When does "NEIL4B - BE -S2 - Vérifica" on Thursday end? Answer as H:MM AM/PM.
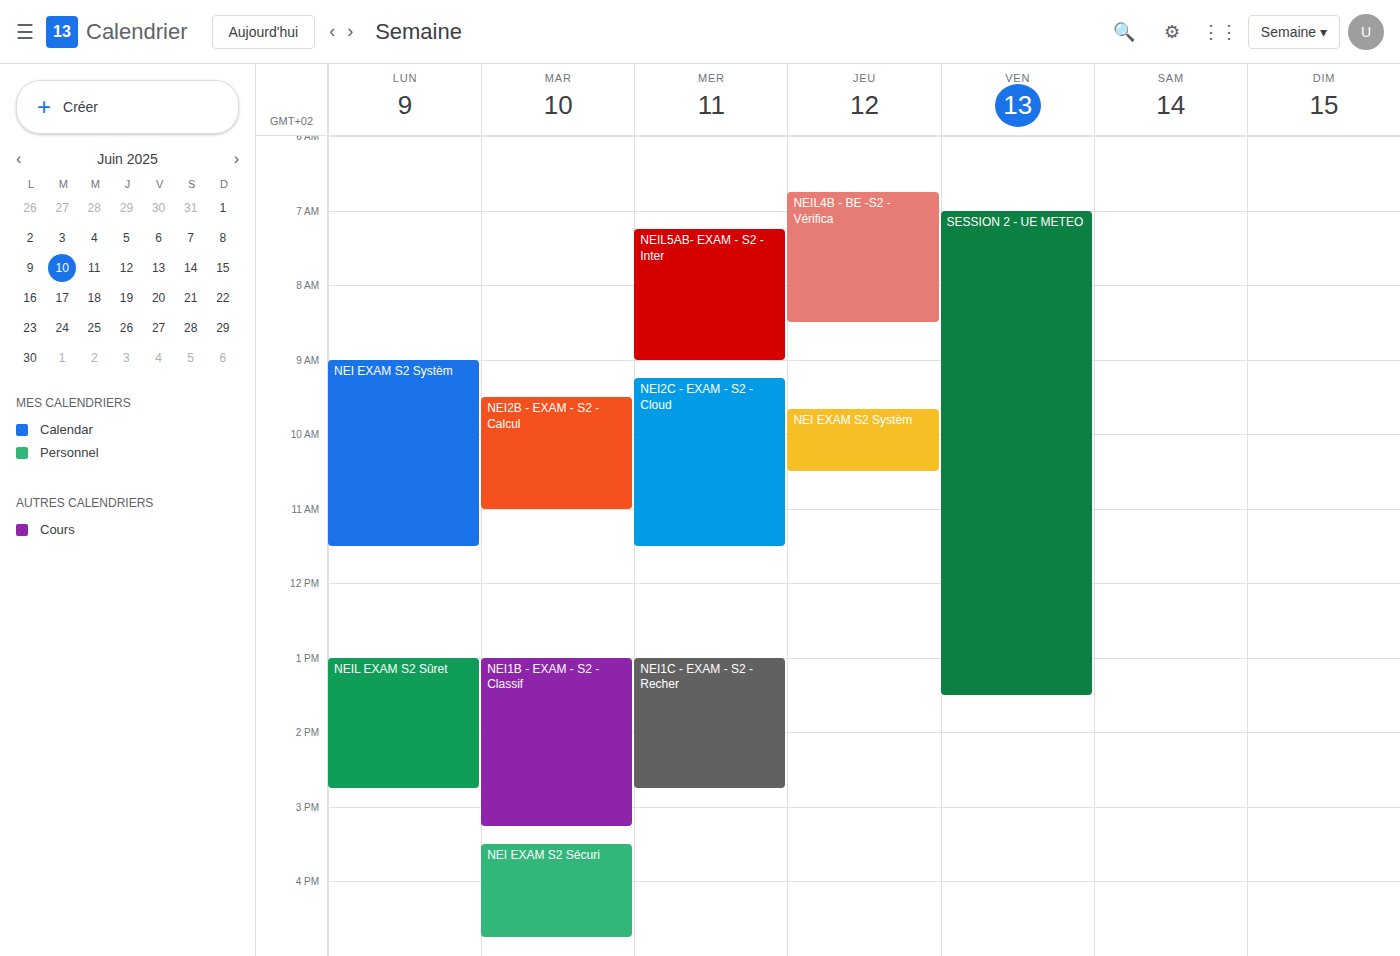
8:30 AM